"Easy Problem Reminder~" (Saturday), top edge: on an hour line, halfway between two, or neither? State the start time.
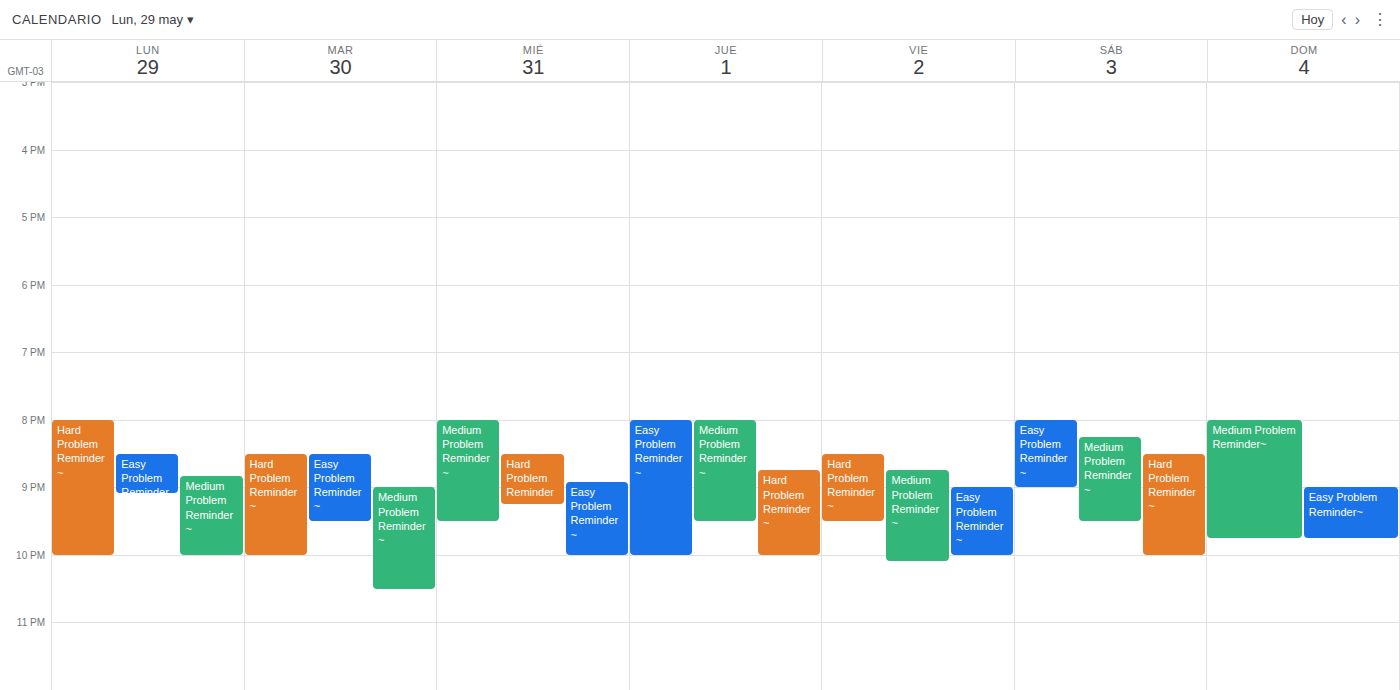
8:00 PM -- exactly on the 8 PM line.